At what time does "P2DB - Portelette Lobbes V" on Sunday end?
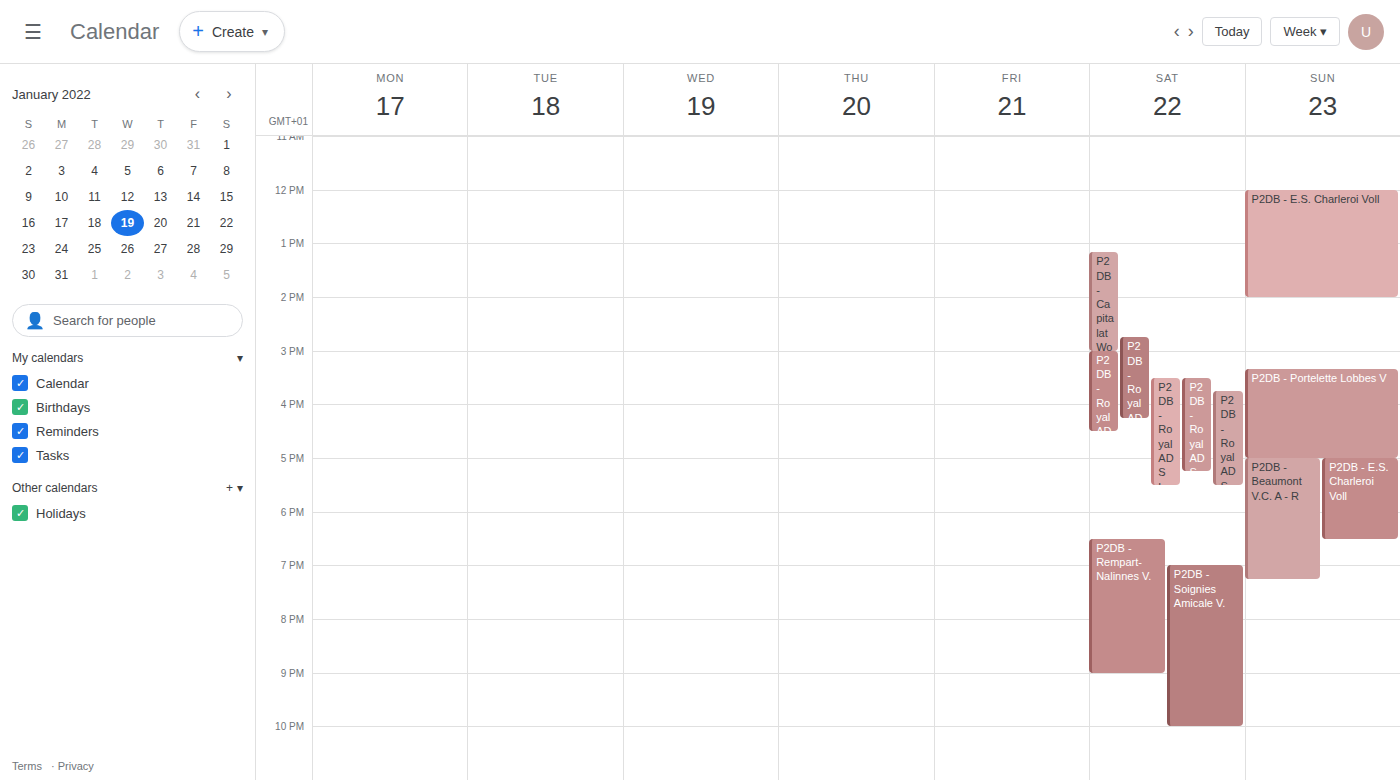
5:00 PM